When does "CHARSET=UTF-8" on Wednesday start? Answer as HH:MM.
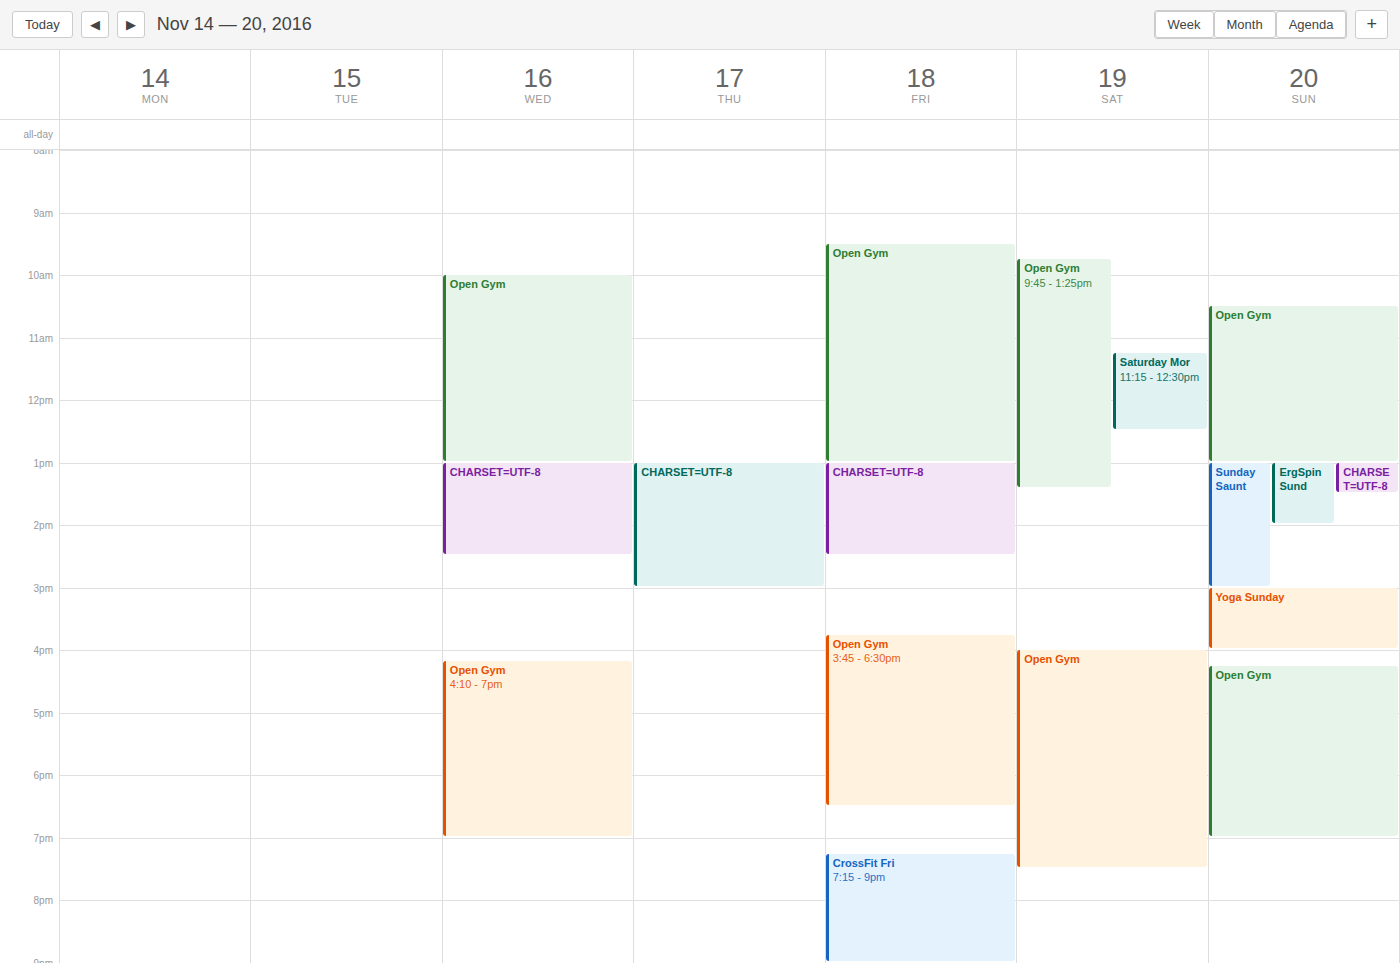
13:00